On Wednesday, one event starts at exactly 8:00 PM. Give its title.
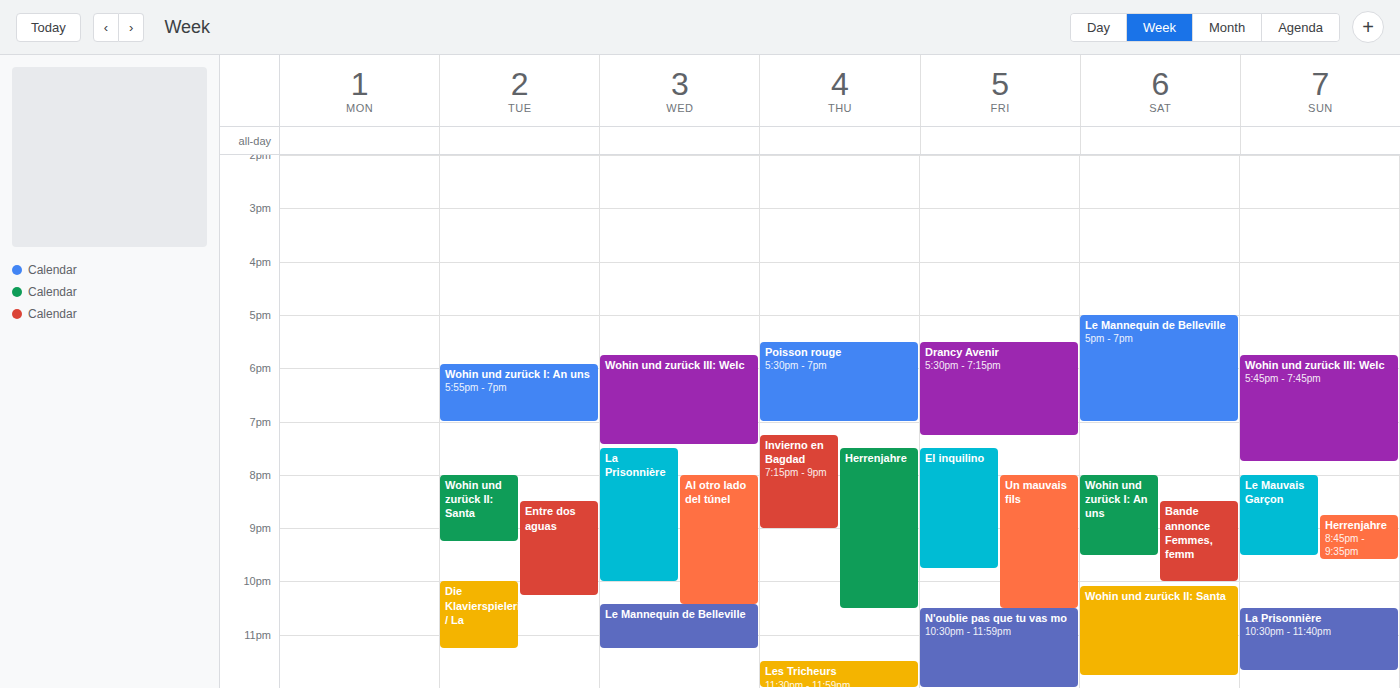
"Al otro lado del túnel"